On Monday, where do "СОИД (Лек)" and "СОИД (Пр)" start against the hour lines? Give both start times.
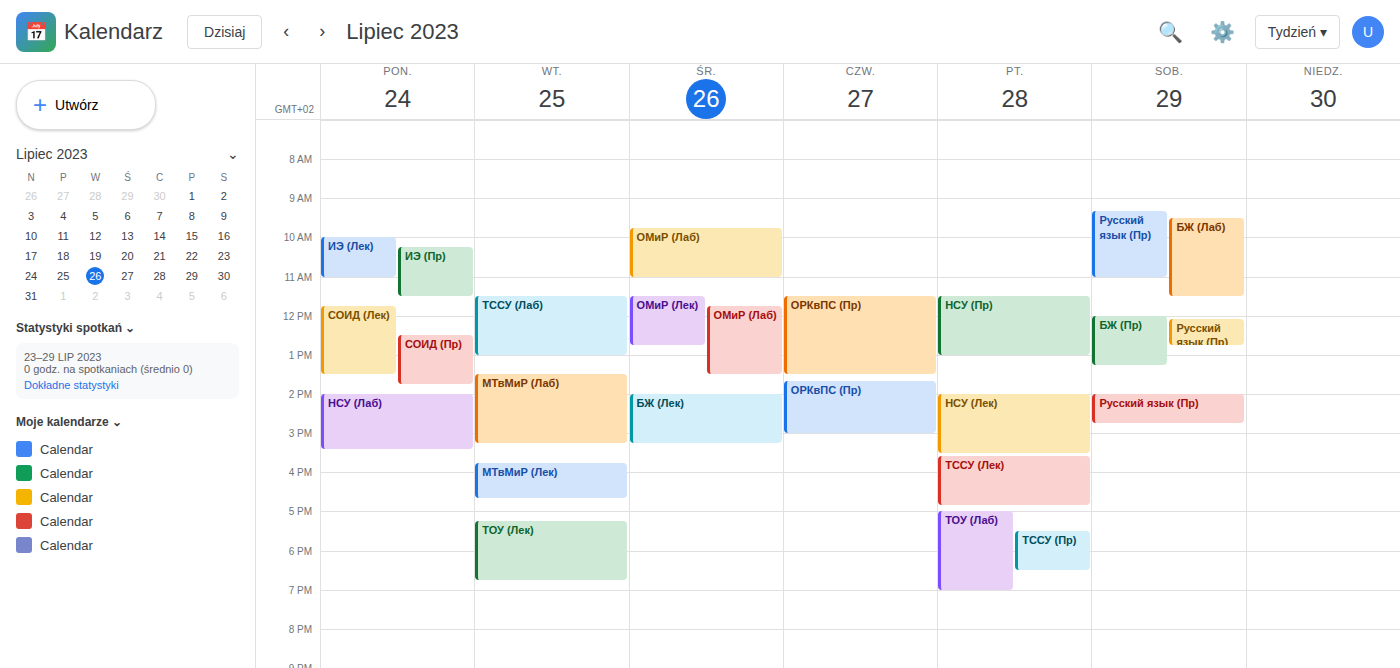
"СОИД (Лек)": 11:45 AM, neither: three quarters of the way from the 11 AM line to the 12 PM line. "СОИД (Пр)": 12:30 PM, halfway between the 12 PM and 1 PM lines.